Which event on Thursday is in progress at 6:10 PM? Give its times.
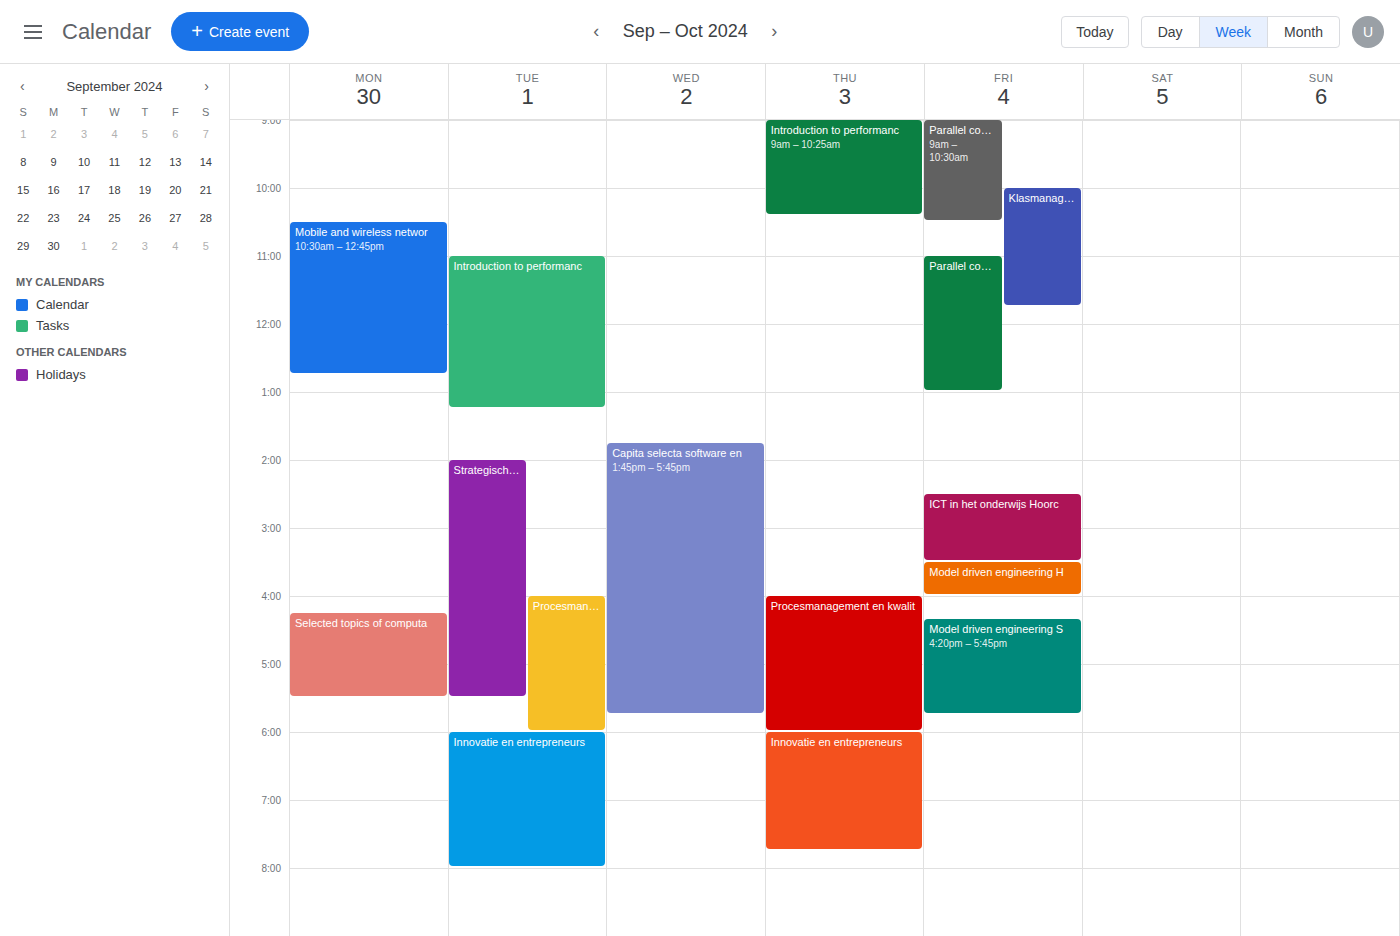
"Innovatie en entrepreneurs", 6:00 PM to 7:45 PM